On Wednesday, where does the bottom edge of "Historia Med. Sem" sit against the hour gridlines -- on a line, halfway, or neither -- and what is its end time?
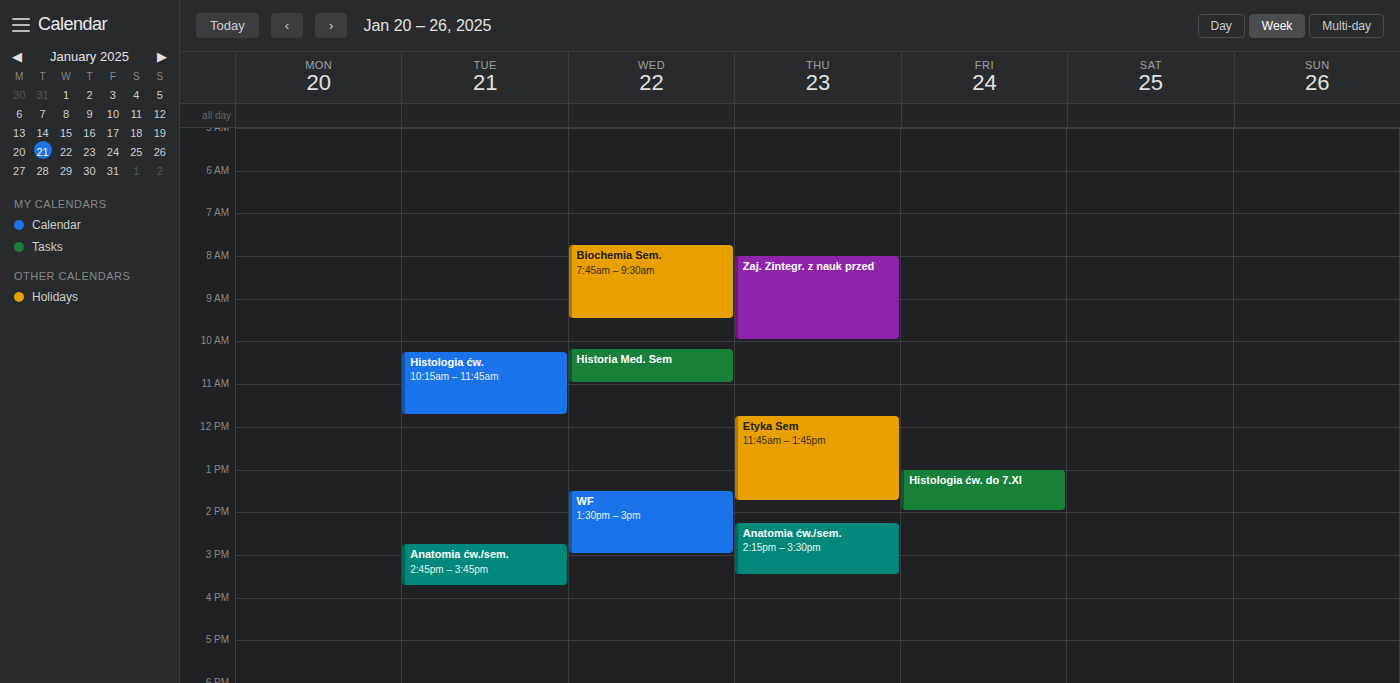
11:00 AM -- exactly on the 11 AM line.